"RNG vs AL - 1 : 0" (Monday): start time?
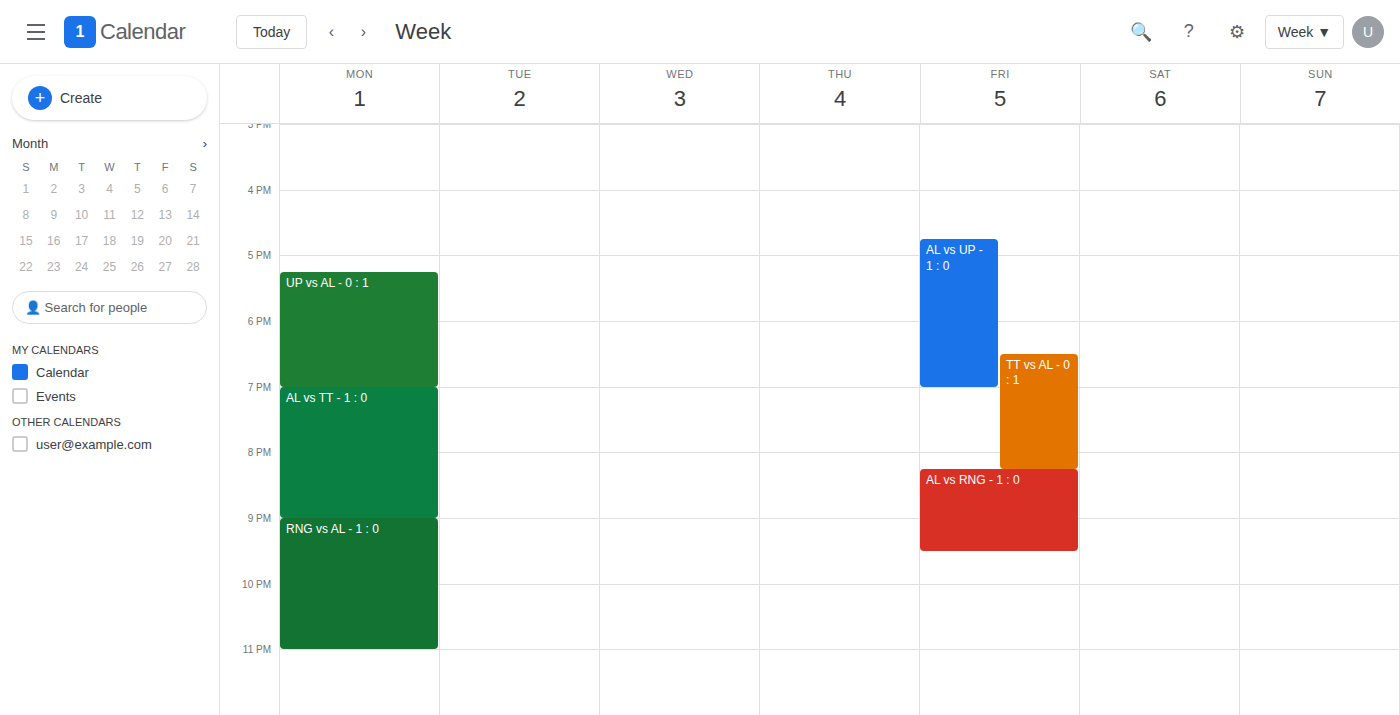
9:00 PM